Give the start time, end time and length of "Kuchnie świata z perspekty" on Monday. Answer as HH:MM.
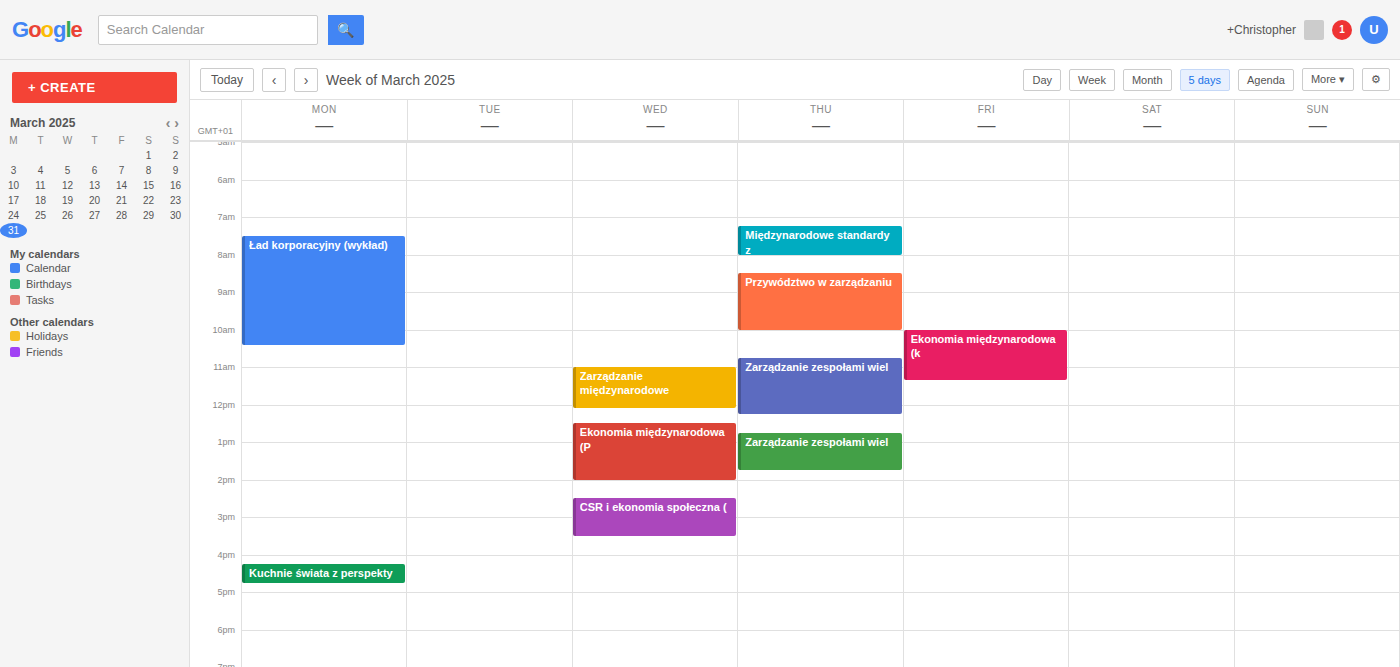
16:15 to 16:45, 30 minutes